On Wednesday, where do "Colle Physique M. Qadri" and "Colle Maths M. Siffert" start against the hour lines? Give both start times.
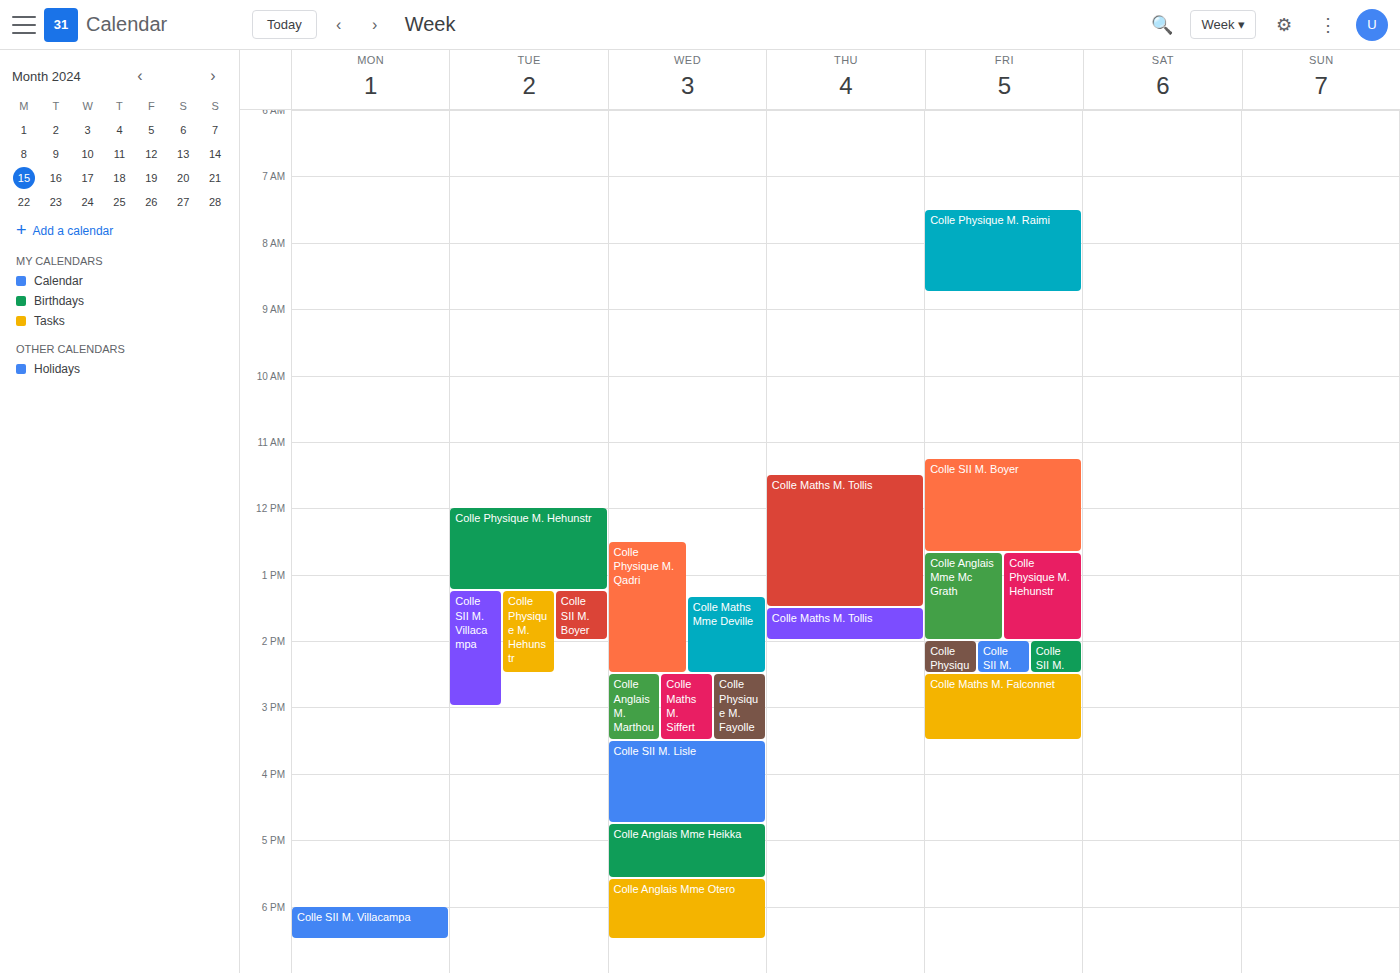
"Colle Physique M. Qadri": 12:30, halfway between the 12:00 and 13:00 lines. "Colle Maths M. Siffert": 14:30, halfway between the 14:00 and 15:00 lines.